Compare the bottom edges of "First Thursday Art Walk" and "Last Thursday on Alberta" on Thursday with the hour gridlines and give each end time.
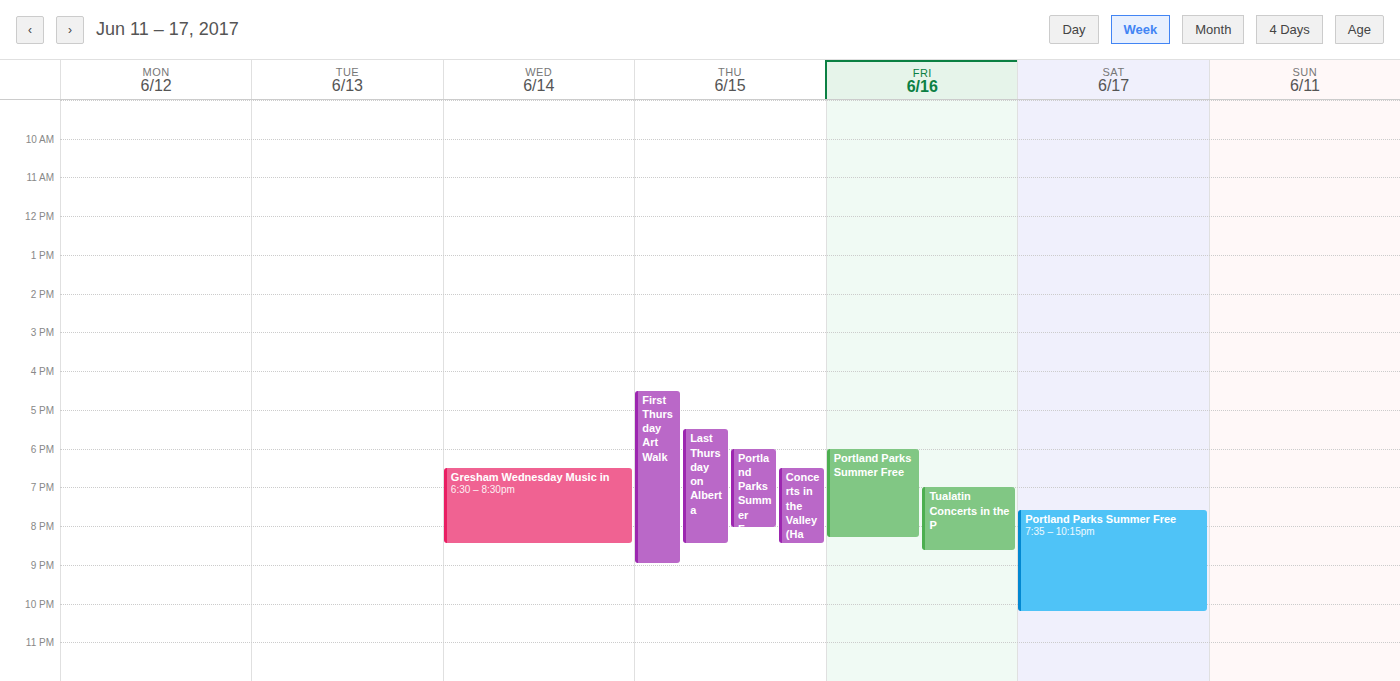
"First Thursday Art Walk": 9:00 PM, exactly on the 9 PM line. "Last Thursday on Alberta": 8:30 PM, halfway between the 8 PM and 9 PM lines.